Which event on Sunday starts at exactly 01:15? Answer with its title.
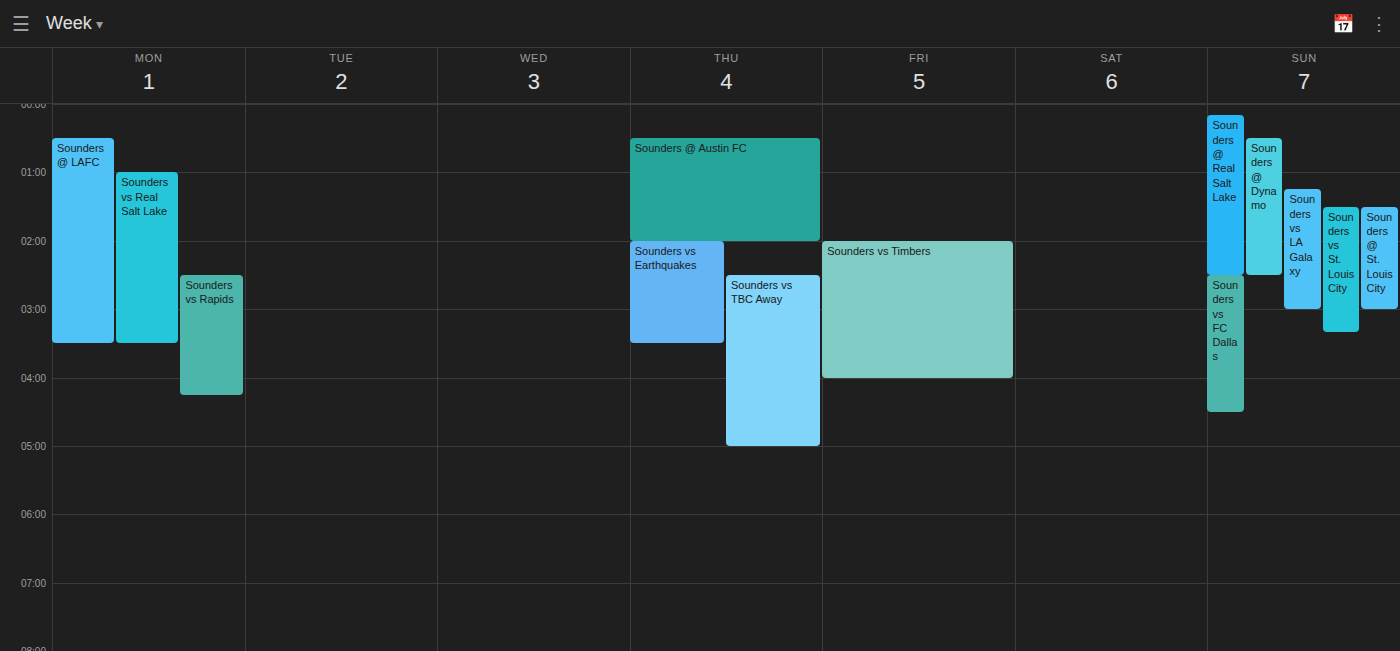
"Sounders vs LA Galaxy"